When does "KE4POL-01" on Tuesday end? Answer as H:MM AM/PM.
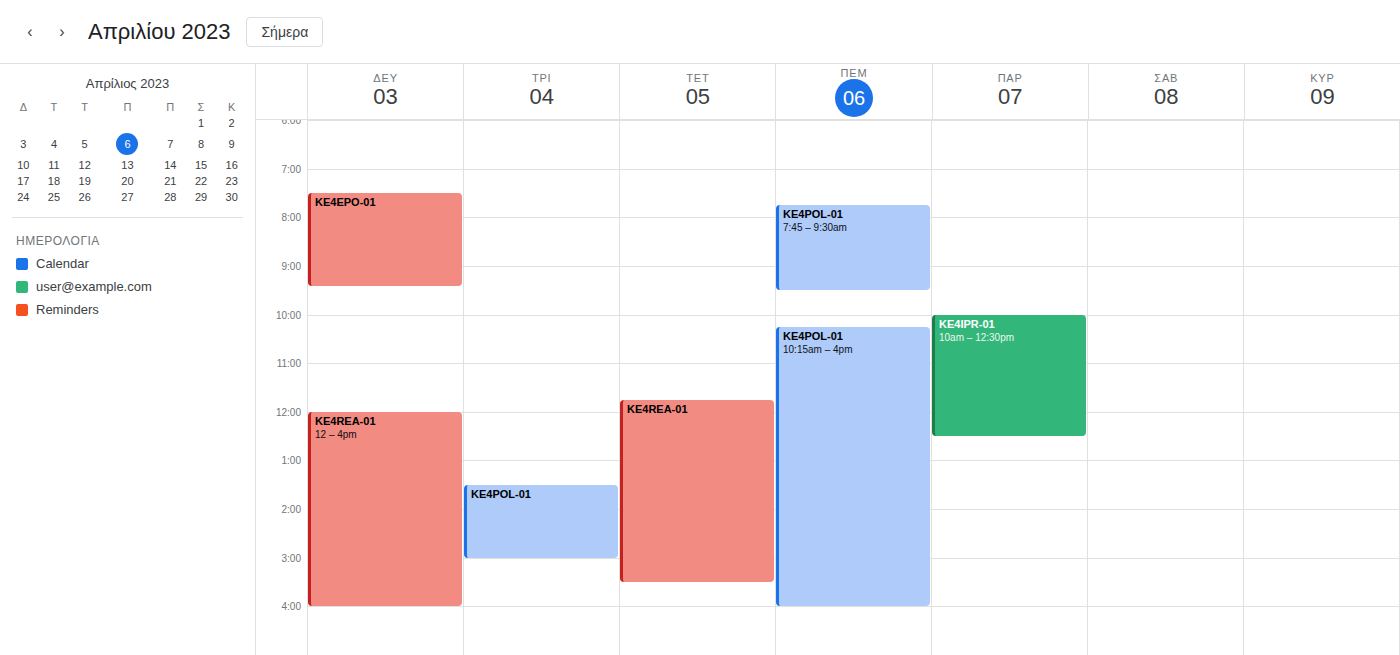
3:00 PM